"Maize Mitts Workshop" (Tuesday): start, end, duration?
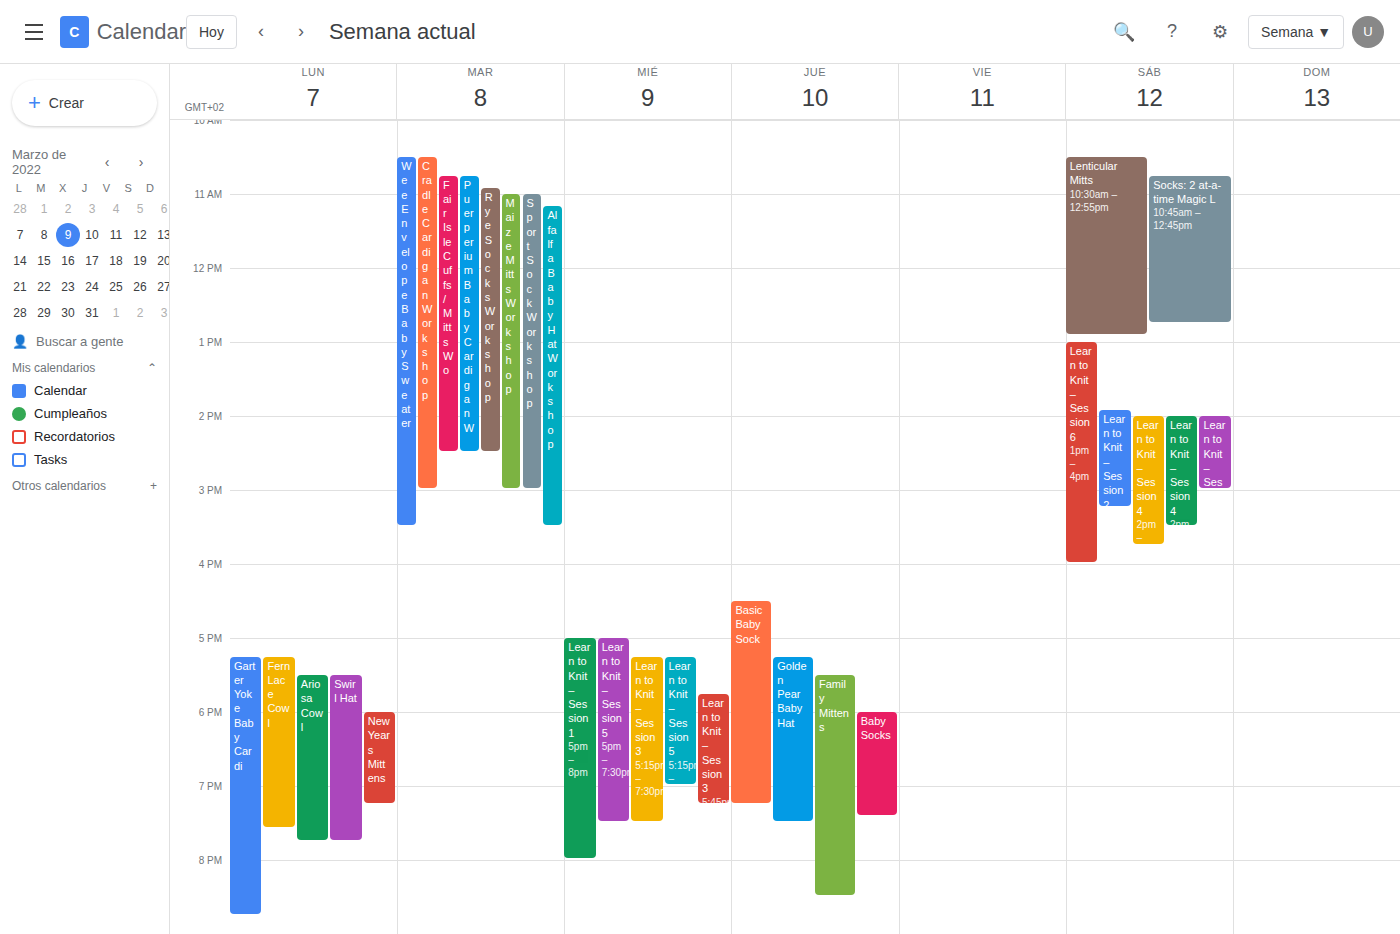
11:00 AM to 3:00 PM, 4 hours